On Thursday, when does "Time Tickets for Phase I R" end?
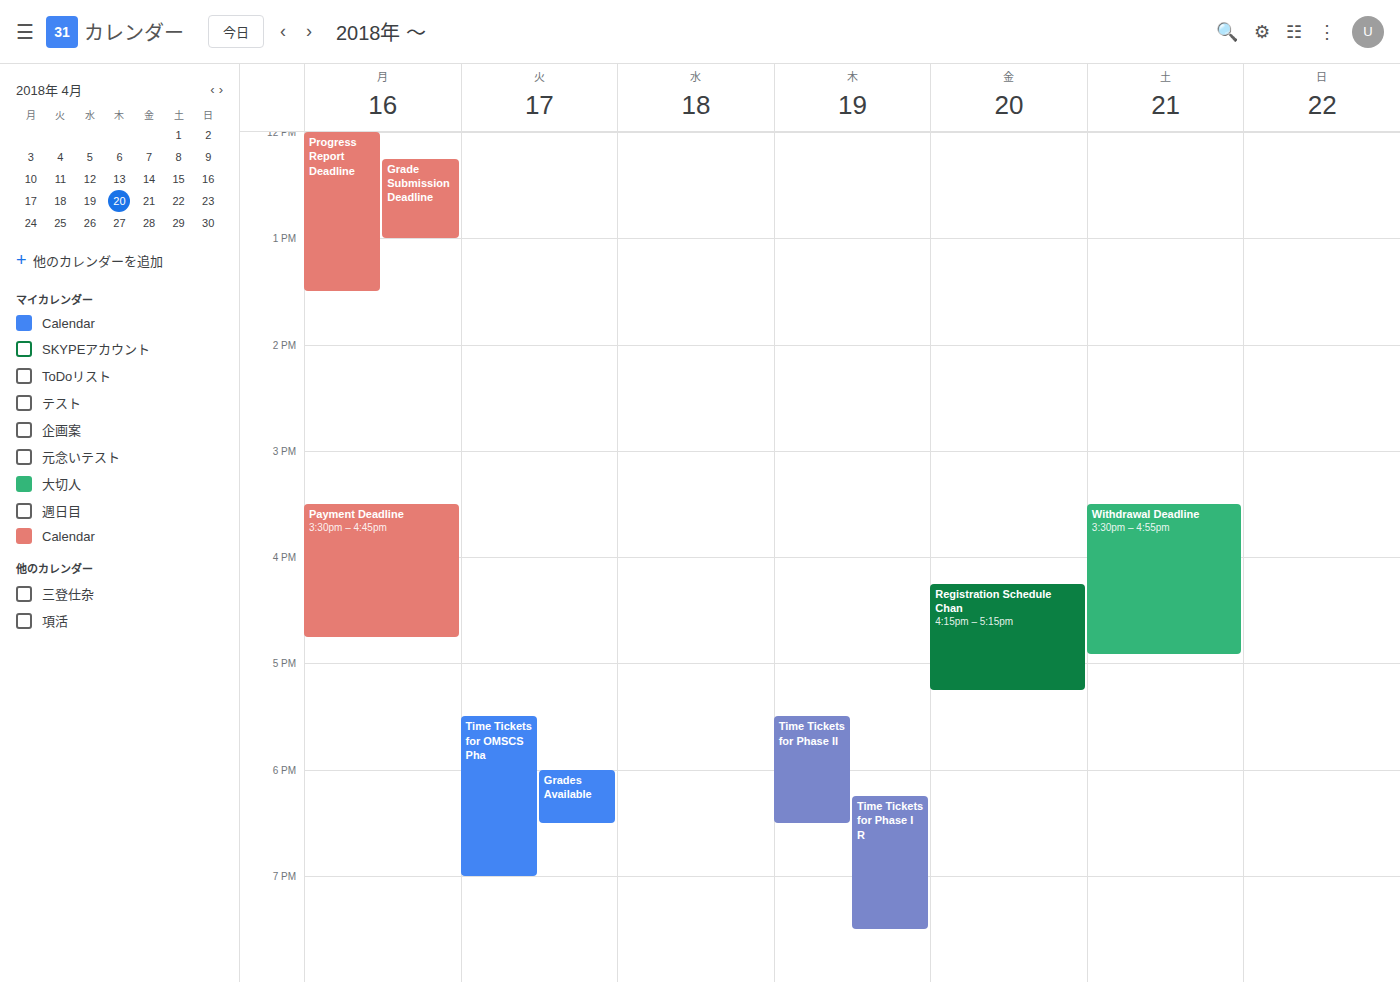
19:30